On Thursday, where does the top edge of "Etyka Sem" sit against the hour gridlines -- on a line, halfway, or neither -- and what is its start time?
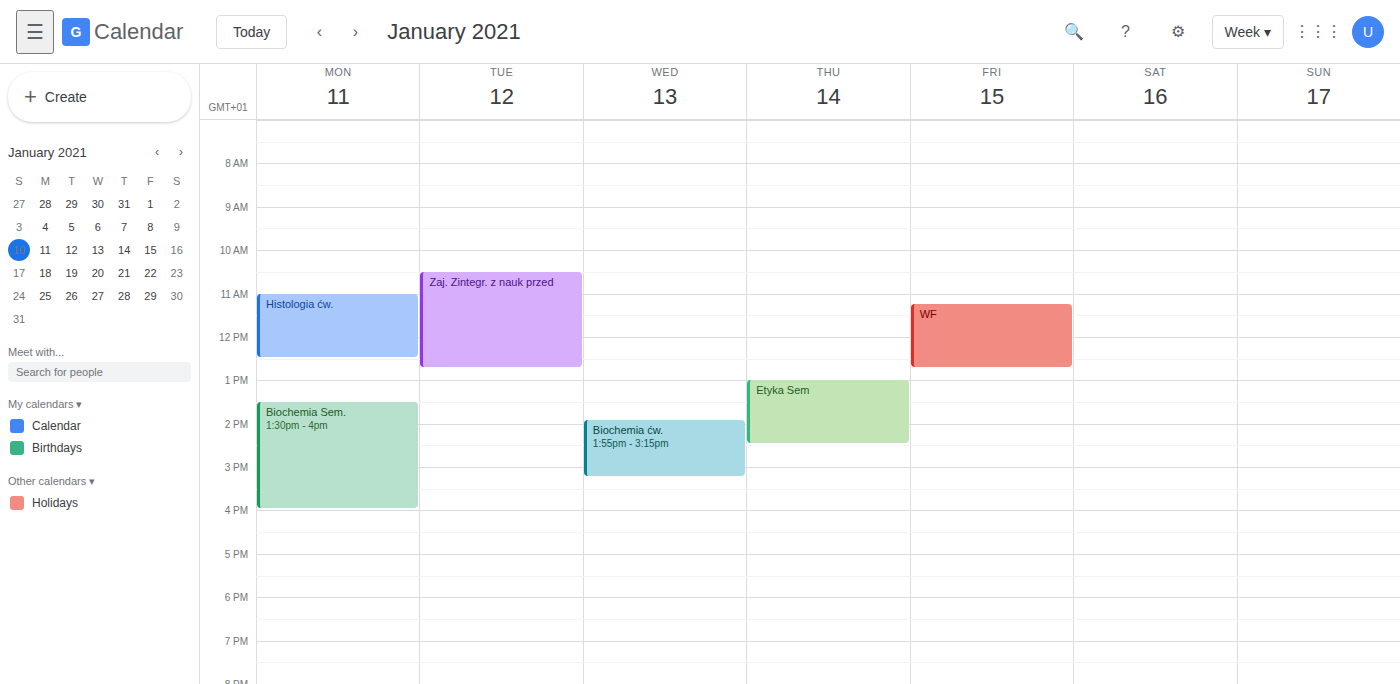
1:00 PM -- exactly on the 1 PM line.